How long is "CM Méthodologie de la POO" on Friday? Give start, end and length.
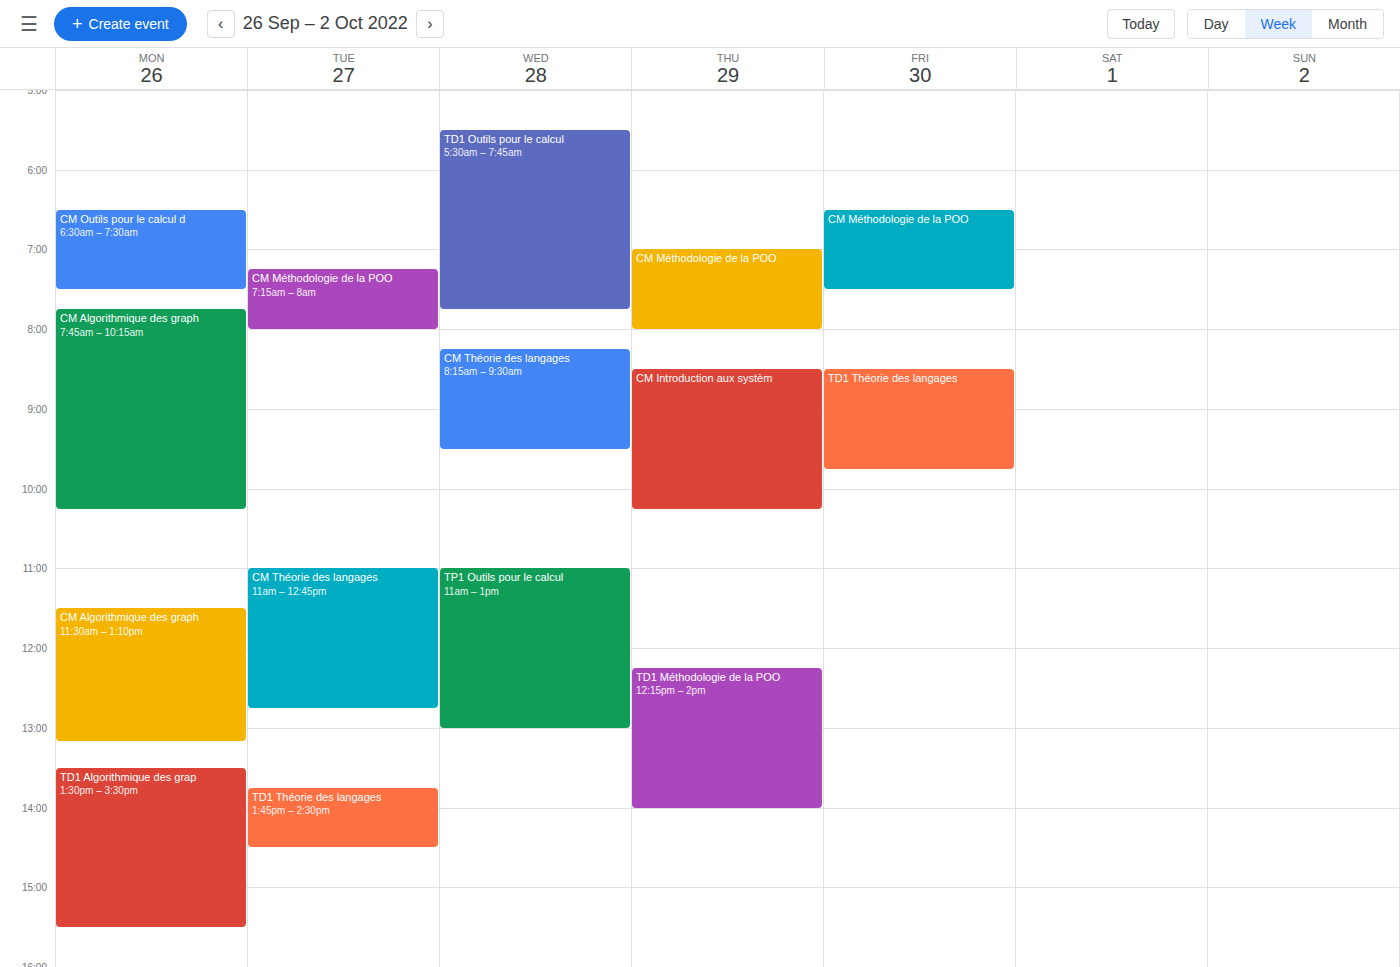
06:30 to 07:30, 1 hour